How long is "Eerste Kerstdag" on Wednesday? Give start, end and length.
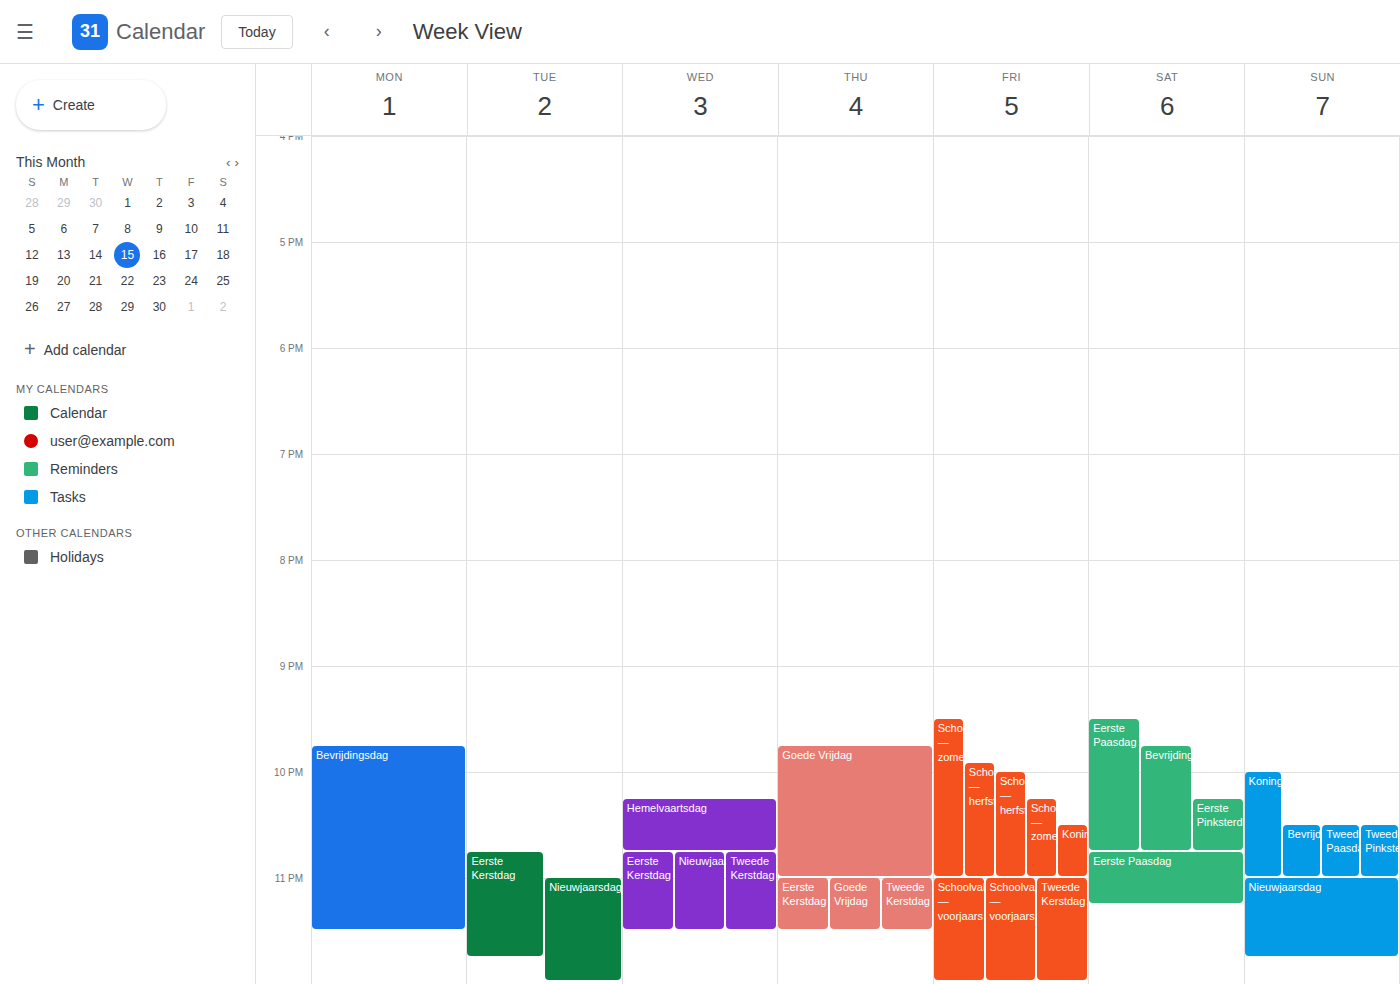
10:45 PM to 11:30 PM, 45 minutes